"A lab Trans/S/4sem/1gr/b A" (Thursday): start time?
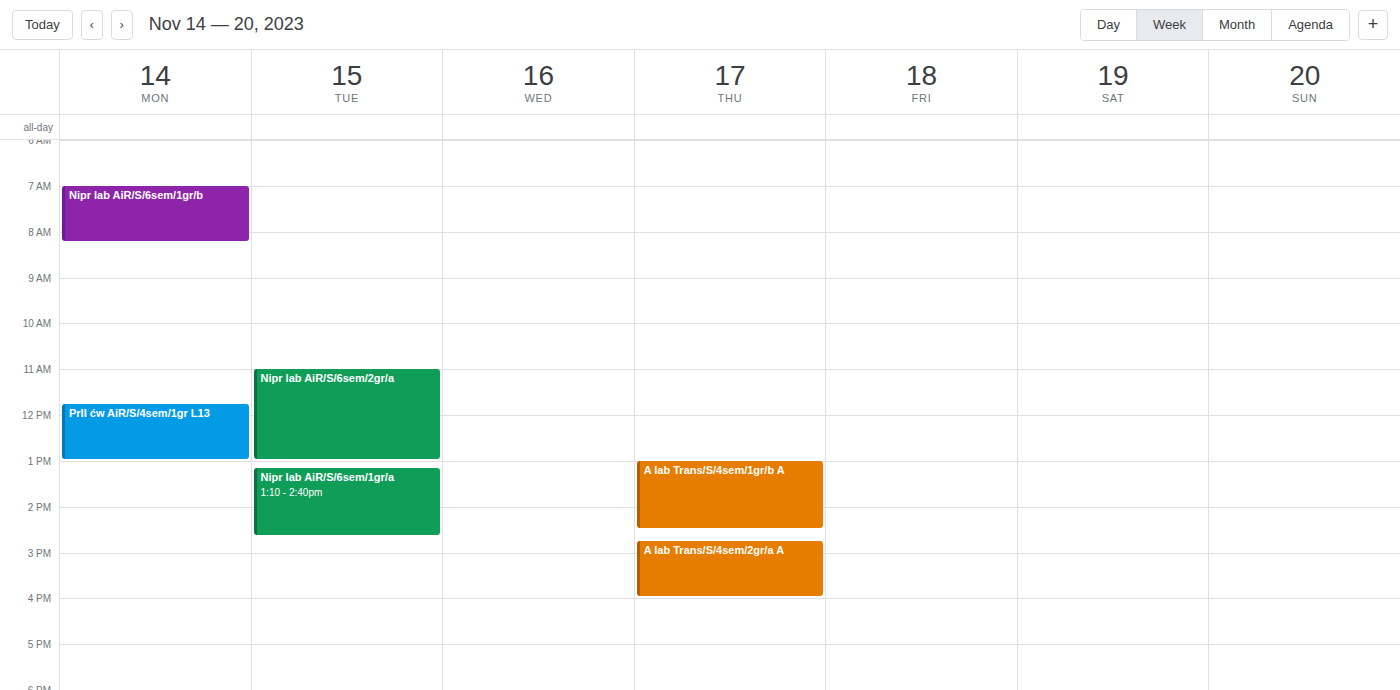
1:00 PM